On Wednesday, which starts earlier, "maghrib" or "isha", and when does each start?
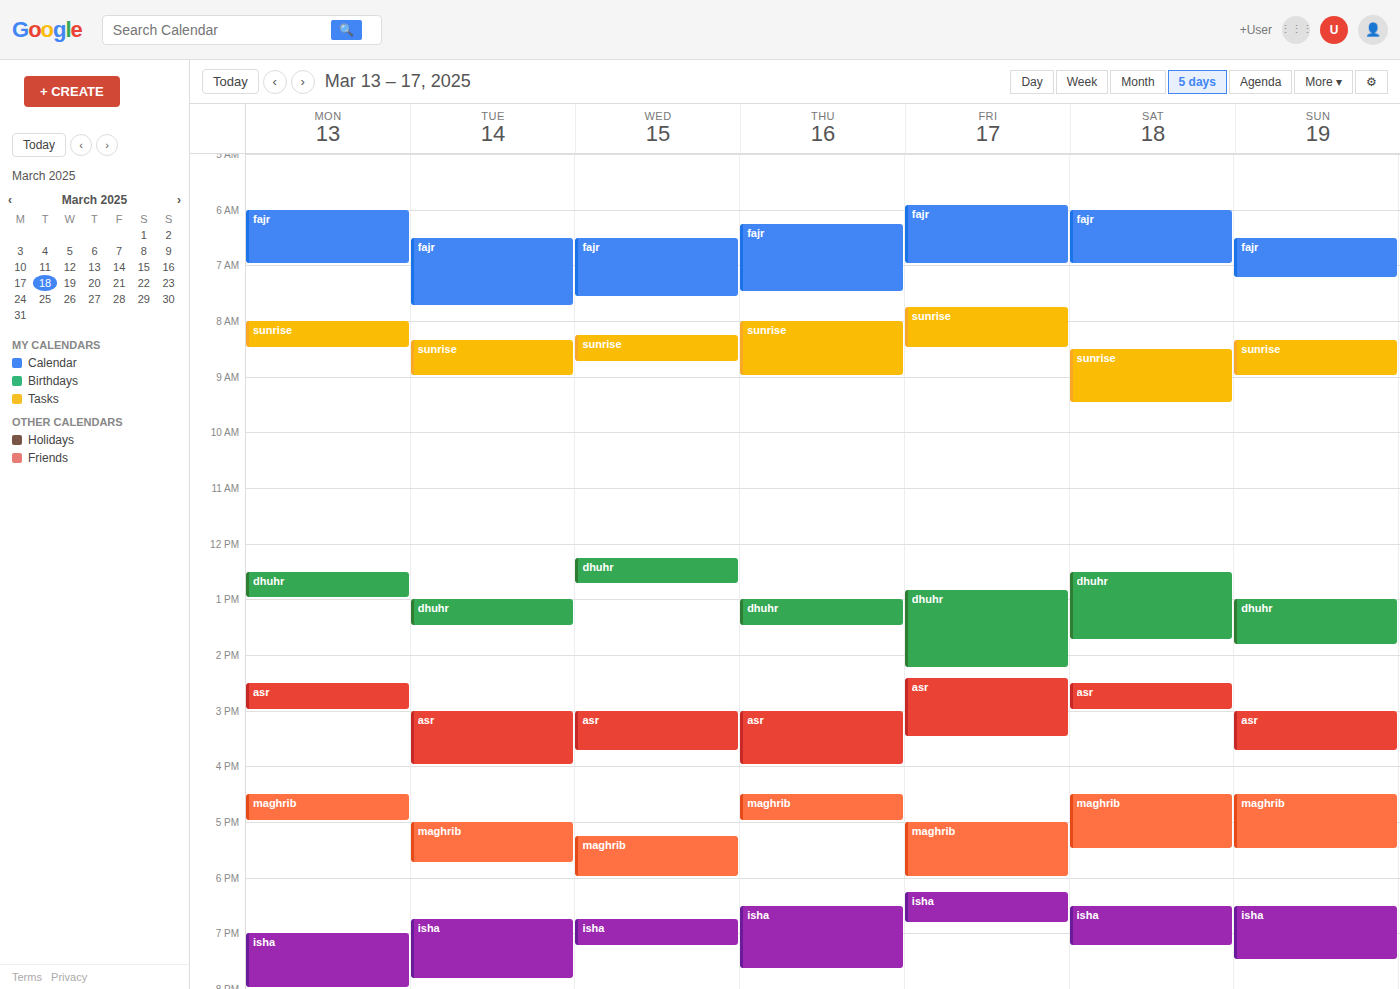
"maghrib" 5:15 PM; "isha" 6:45 PM.